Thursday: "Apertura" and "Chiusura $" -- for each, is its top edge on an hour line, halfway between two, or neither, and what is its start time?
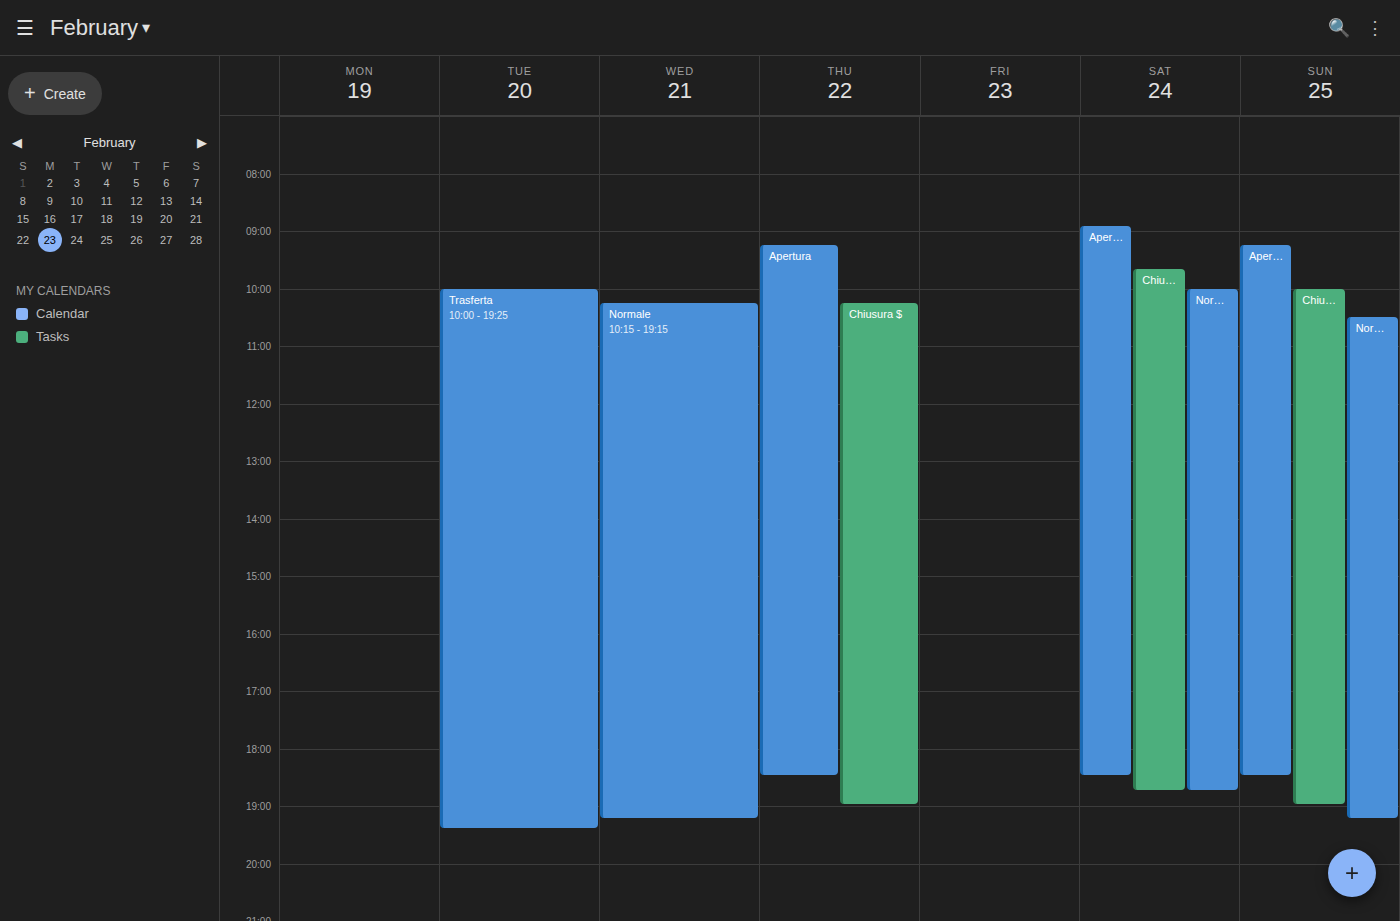
"Apertura": 9:15 AM, neither: a quarter of the way from the 9 AM line to the 10 AM line. "Chiusura $": 10:15 AM, neither: a quarter of the way from the 10 AM line to the 11 AM line.